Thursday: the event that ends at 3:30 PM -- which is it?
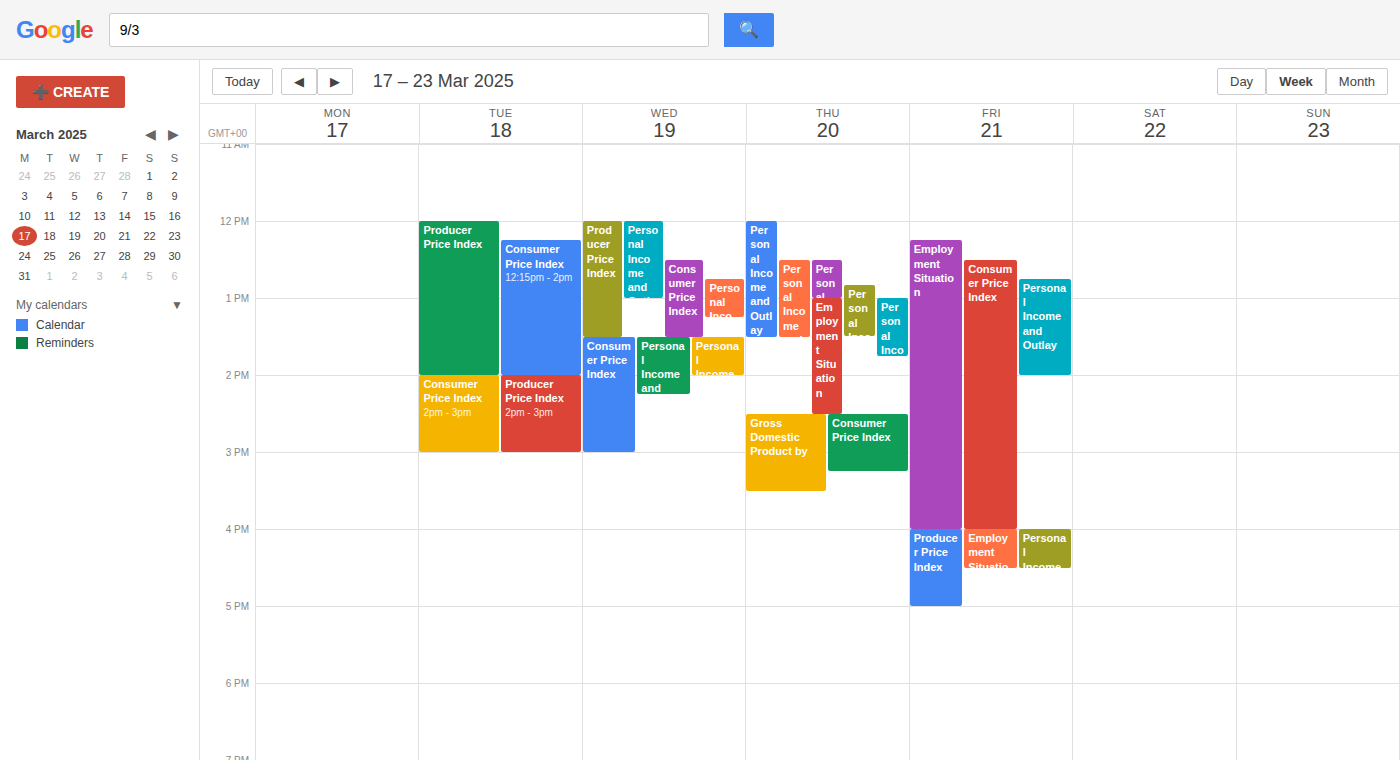
"Gross Domestic Product by"